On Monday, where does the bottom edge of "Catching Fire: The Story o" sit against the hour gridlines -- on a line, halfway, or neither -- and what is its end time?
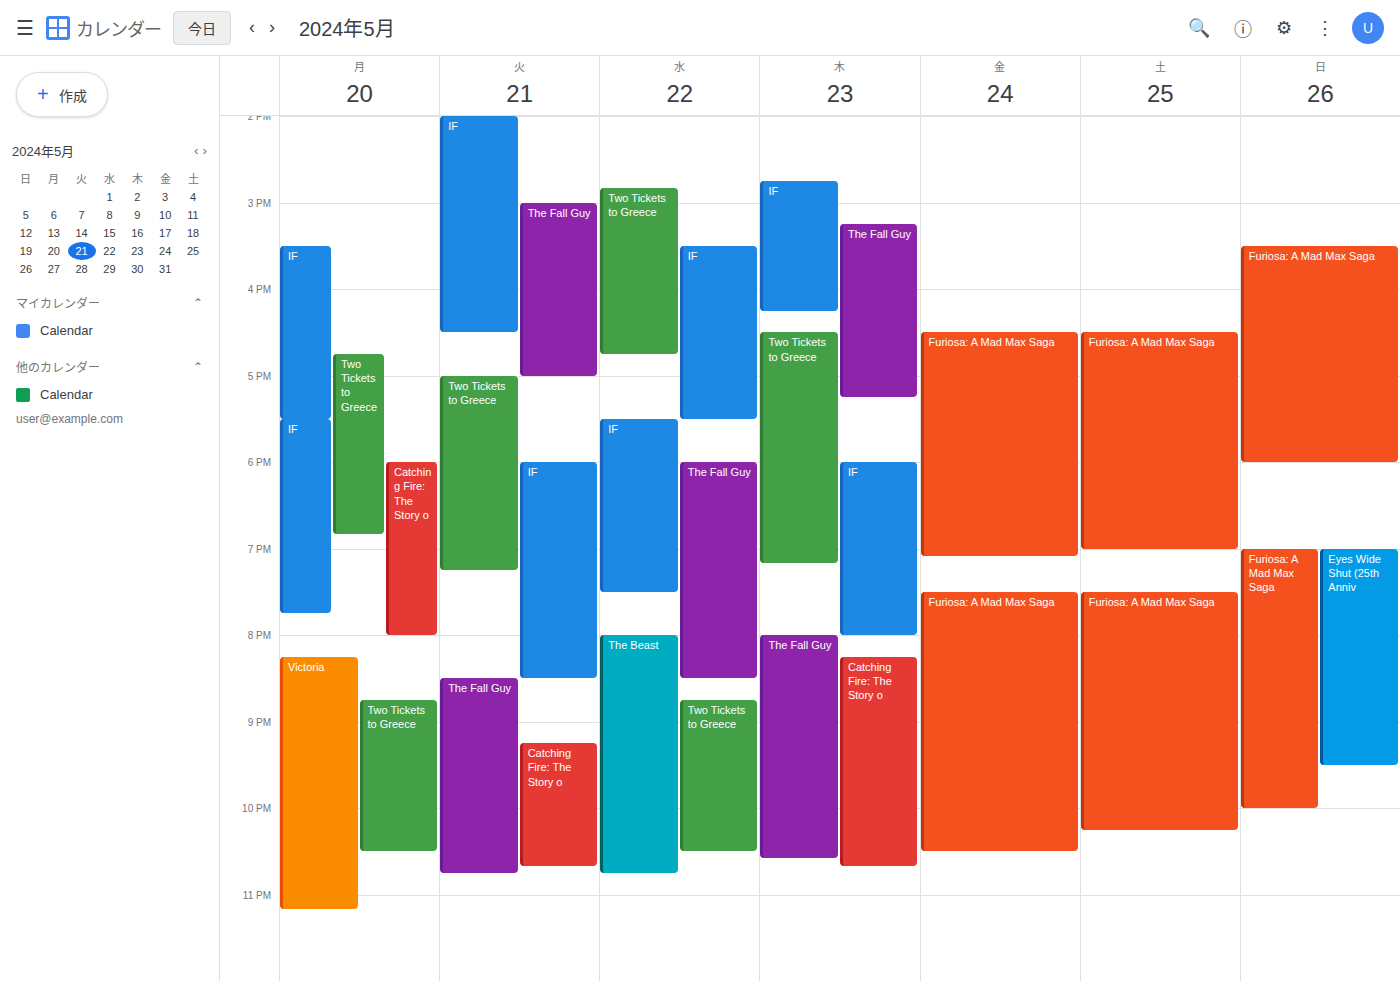
8:00 PM -- exactly on the 8 PM line.